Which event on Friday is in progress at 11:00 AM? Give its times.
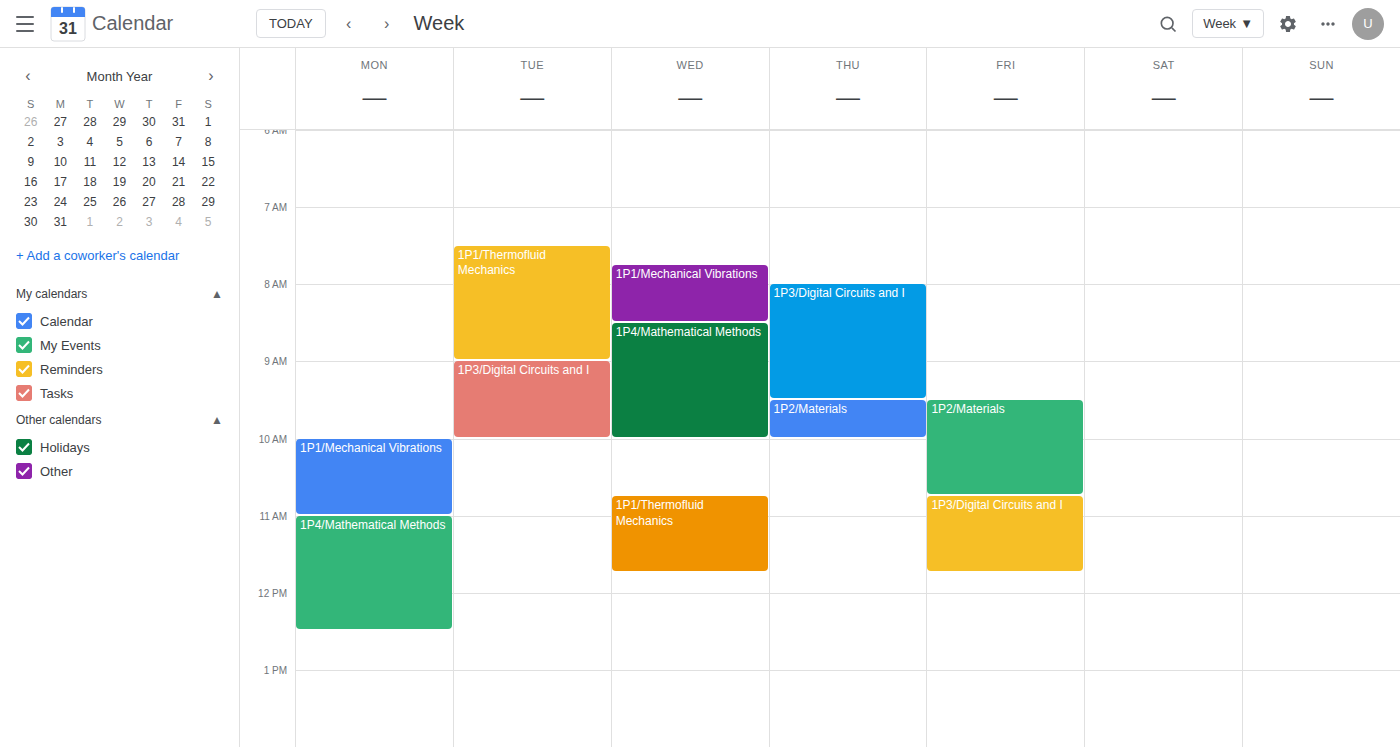
"1P3/Digital Circuits and I", 10:45 AM to 11:45 AM